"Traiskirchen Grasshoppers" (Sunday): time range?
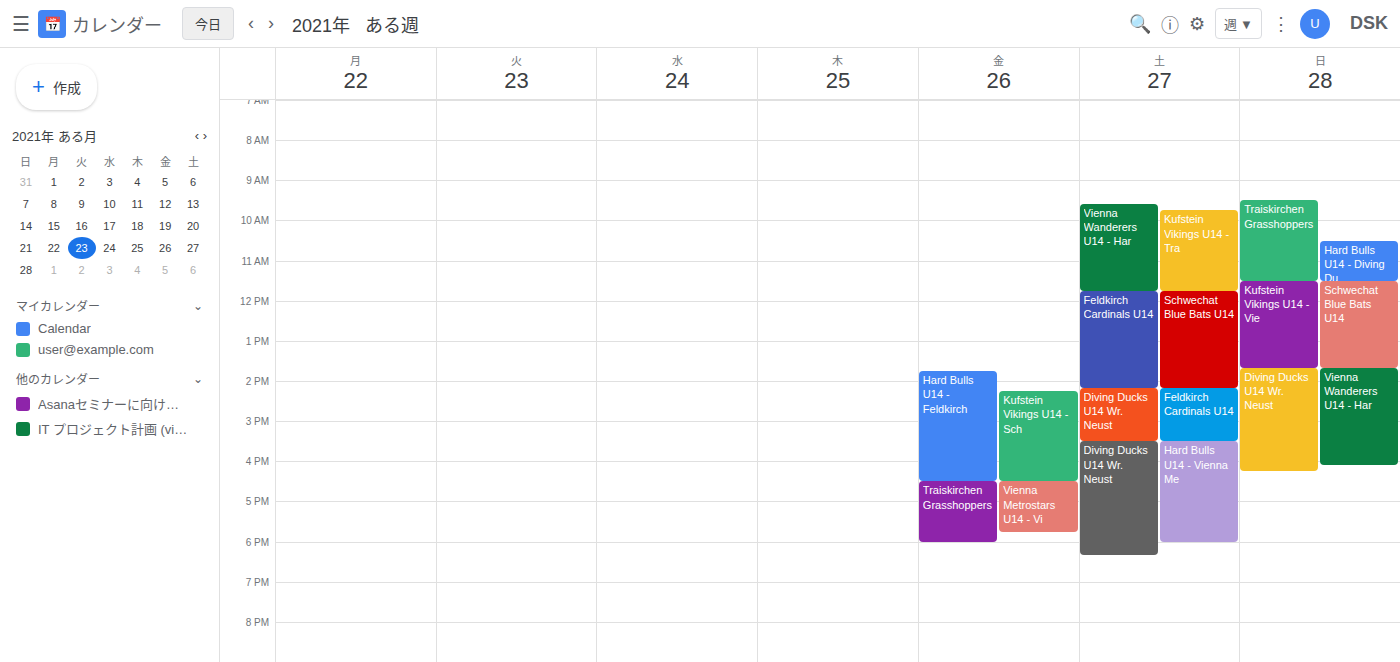
9:30 AM to 11:30 AM